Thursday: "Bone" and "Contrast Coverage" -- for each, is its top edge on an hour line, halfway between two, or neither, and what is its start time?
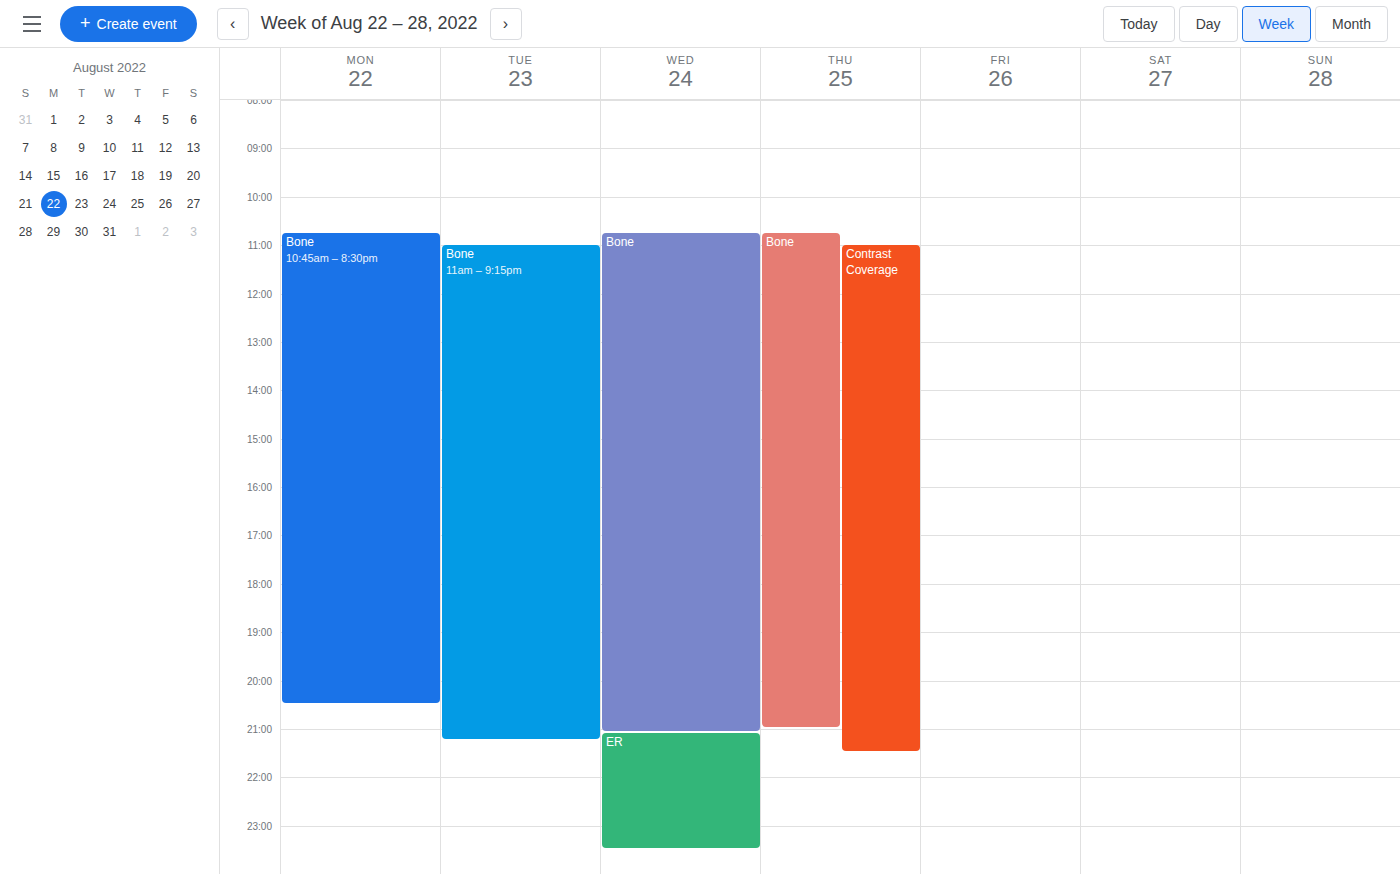
"Bone": 10:45 AM, neither: three quarters of the way from the 10 AM line to the 11 AM line. "Contrast Coverage": 11:00 AM, exactly on the 11 AM line.